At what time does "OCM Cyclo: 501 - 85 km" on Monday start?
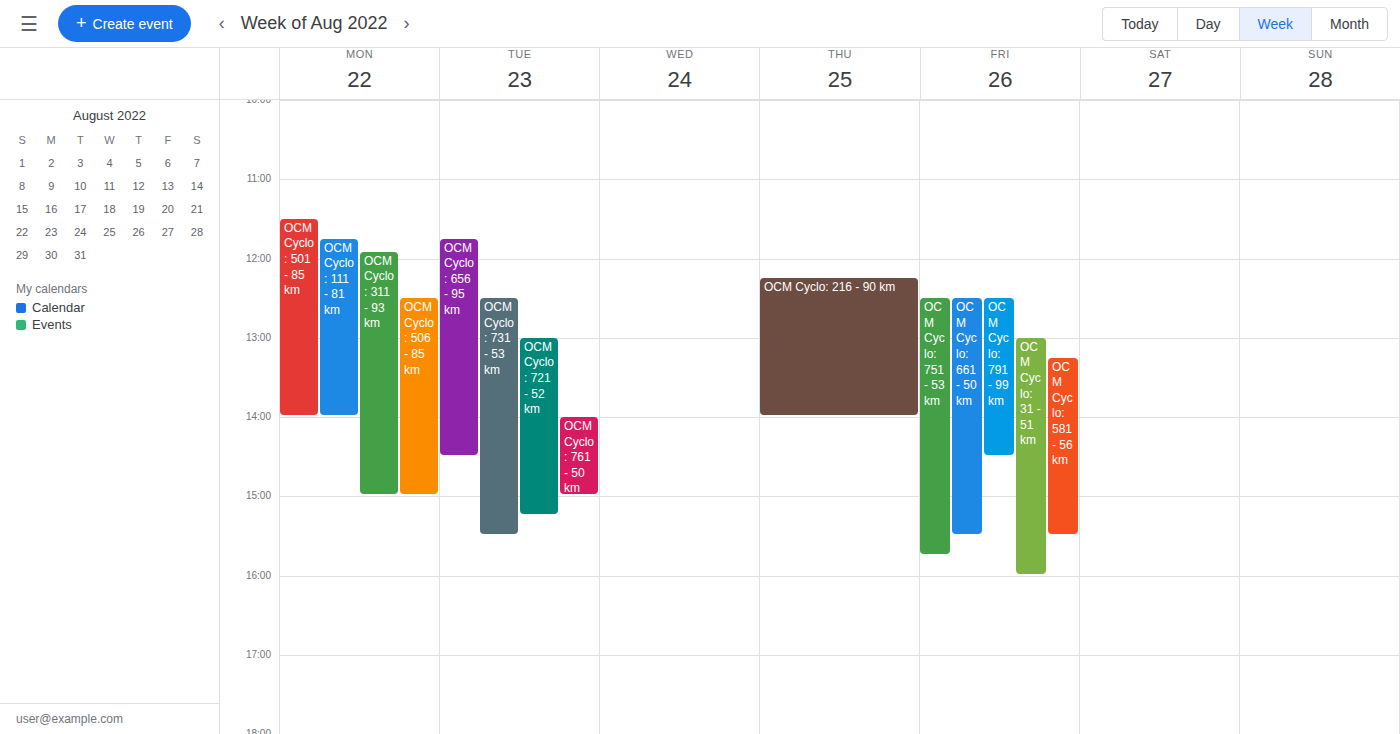
11:30 AM